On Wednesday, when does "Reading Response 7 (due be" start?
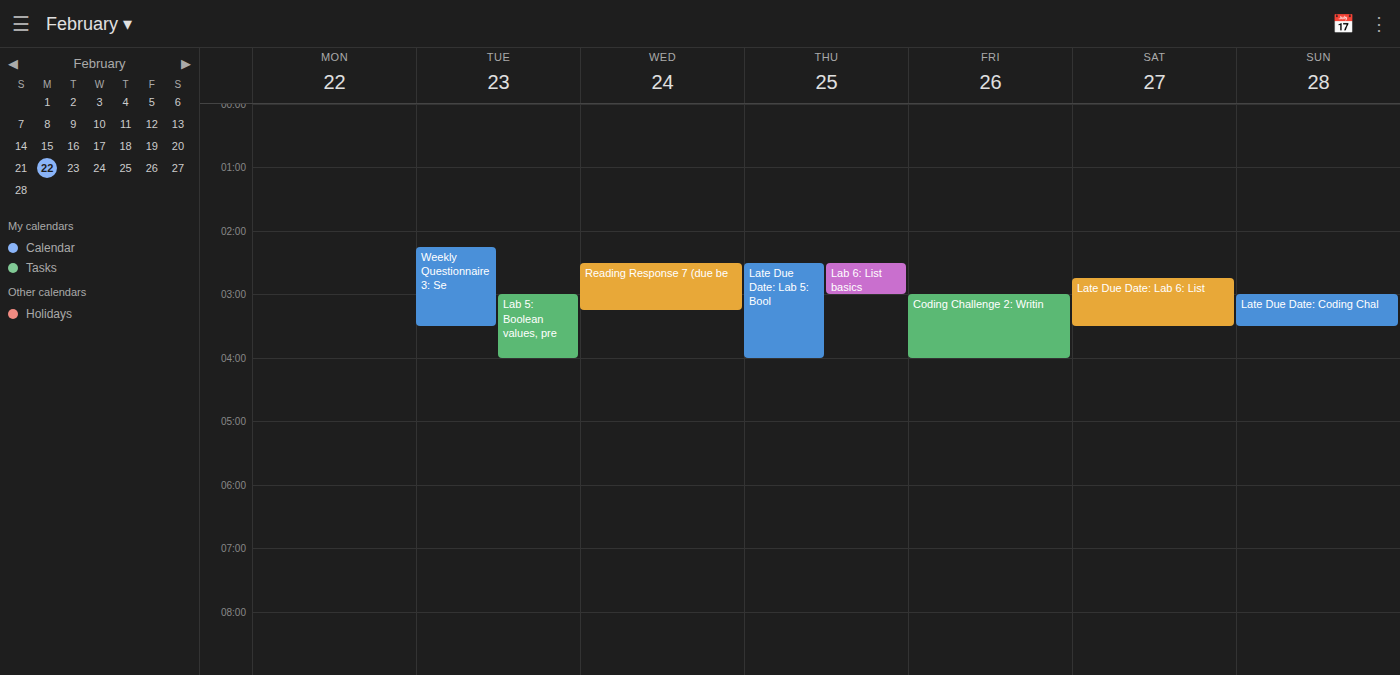
02:30